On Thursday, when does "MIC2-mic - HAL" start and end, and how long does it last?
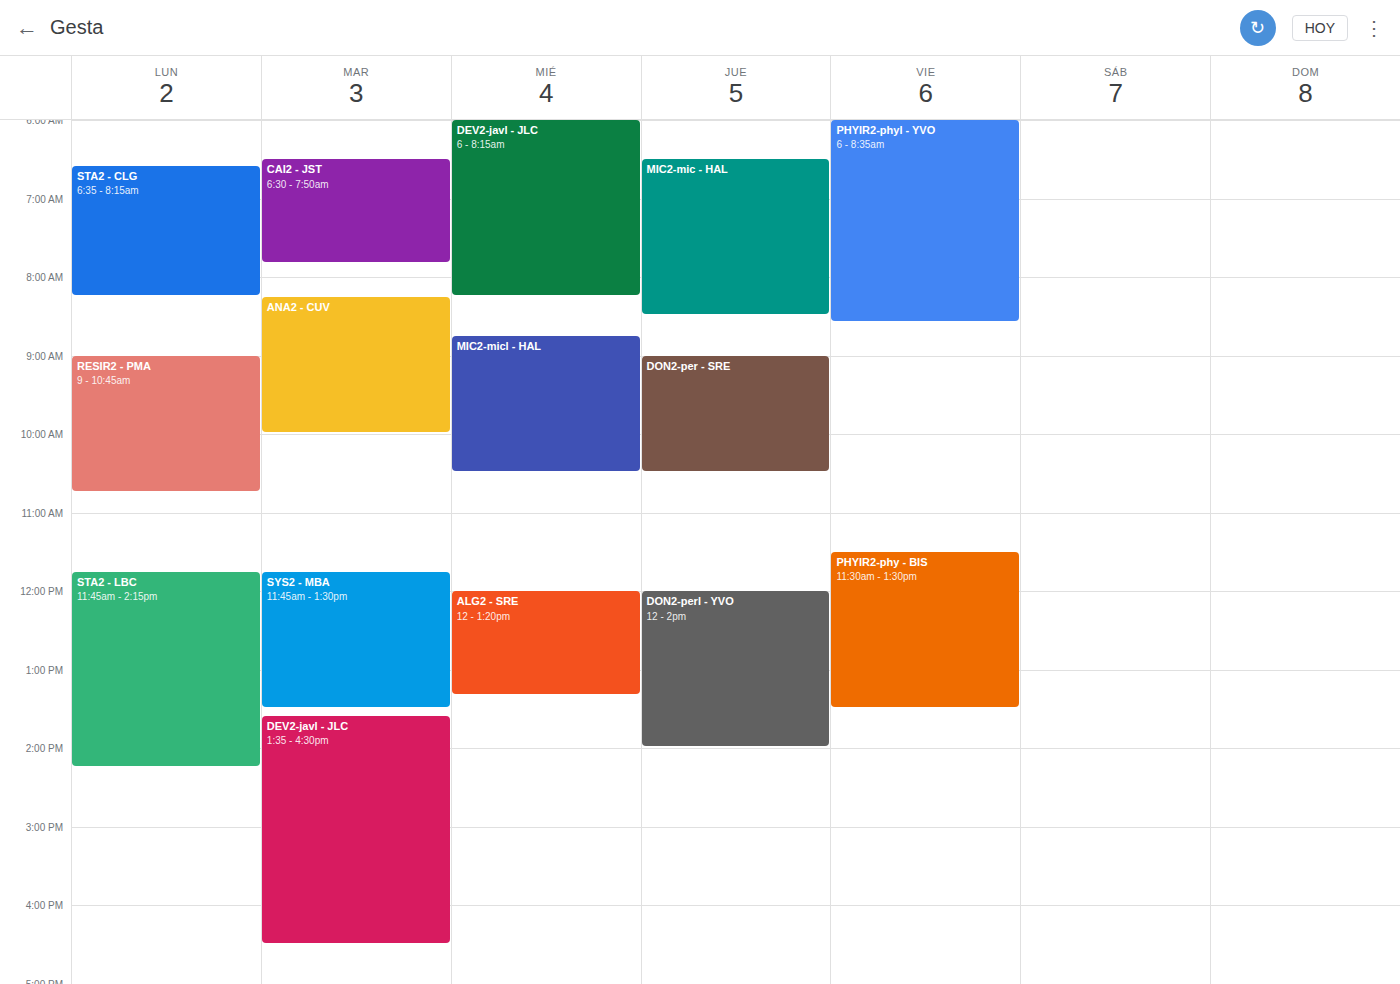
06:30 to 08:30, 2 hours